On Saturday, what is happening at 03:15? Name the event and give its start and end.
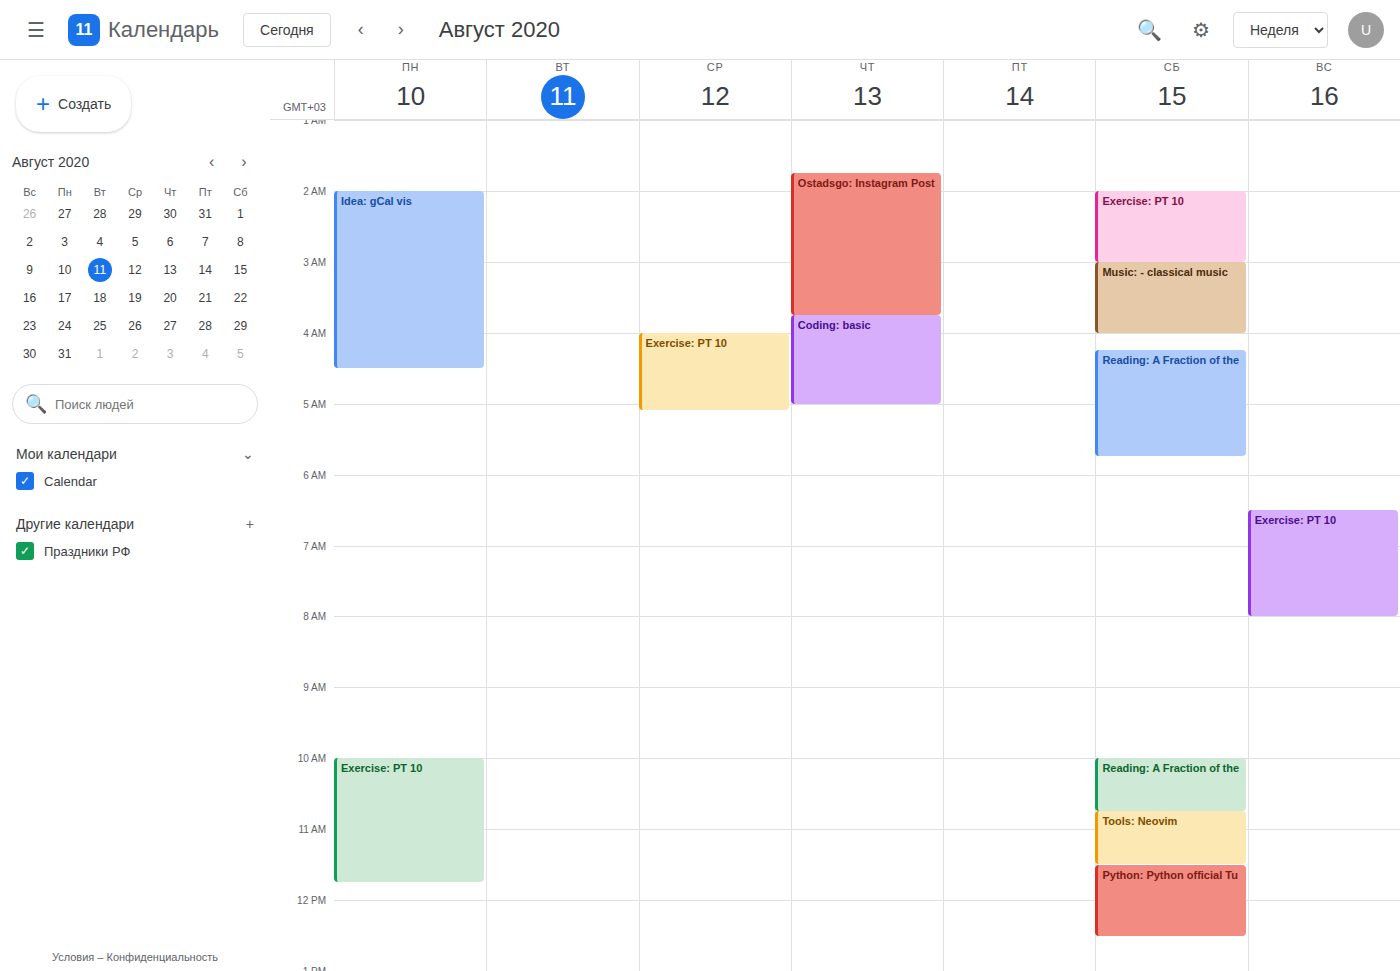
"Music: - classical music", 03:00 to 04:00